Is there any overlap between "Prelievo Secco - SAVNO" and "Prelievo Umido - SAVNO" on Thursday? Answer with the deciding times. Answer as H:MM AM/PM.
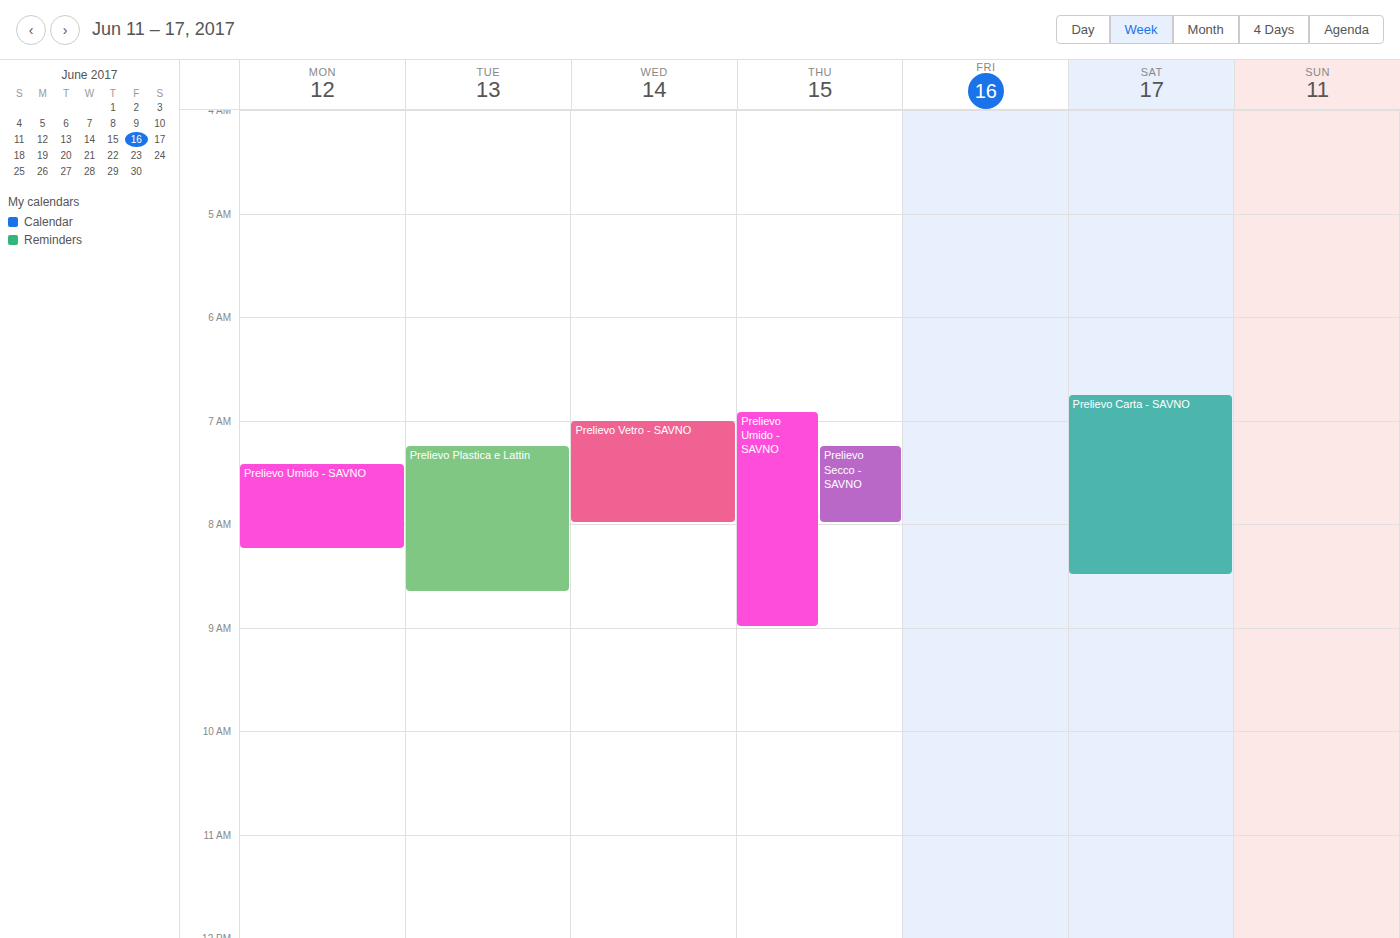
"Prelievo Secco - SAVNO" runs 7:15 AM to 8:00 AM, inside "Prelievo Umido - SAVNO" -- they overlap.